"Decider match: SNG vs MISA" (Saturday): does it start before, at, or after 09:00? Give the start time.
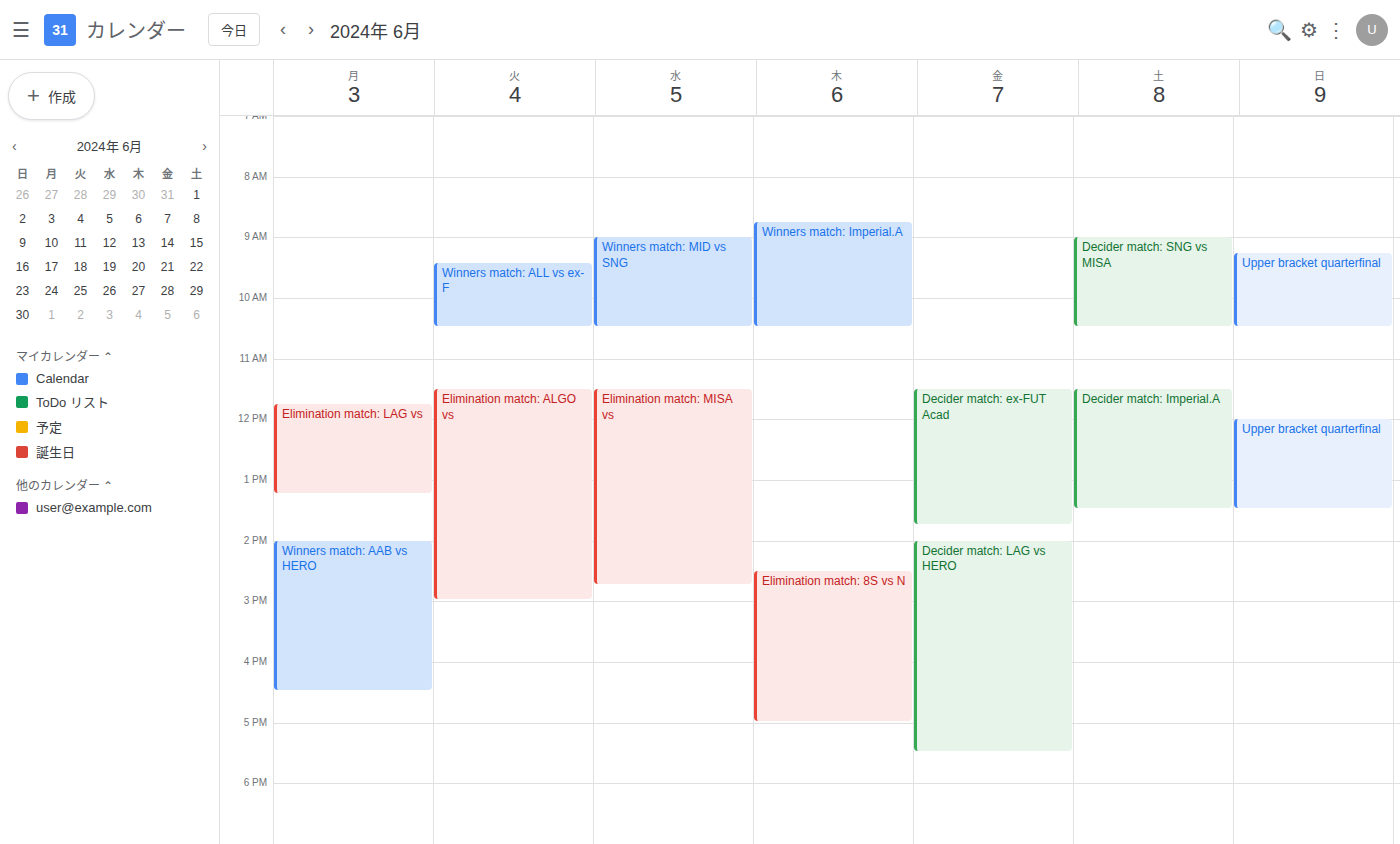
09:00 -- exactly at 09:00, on the 09:00 line.